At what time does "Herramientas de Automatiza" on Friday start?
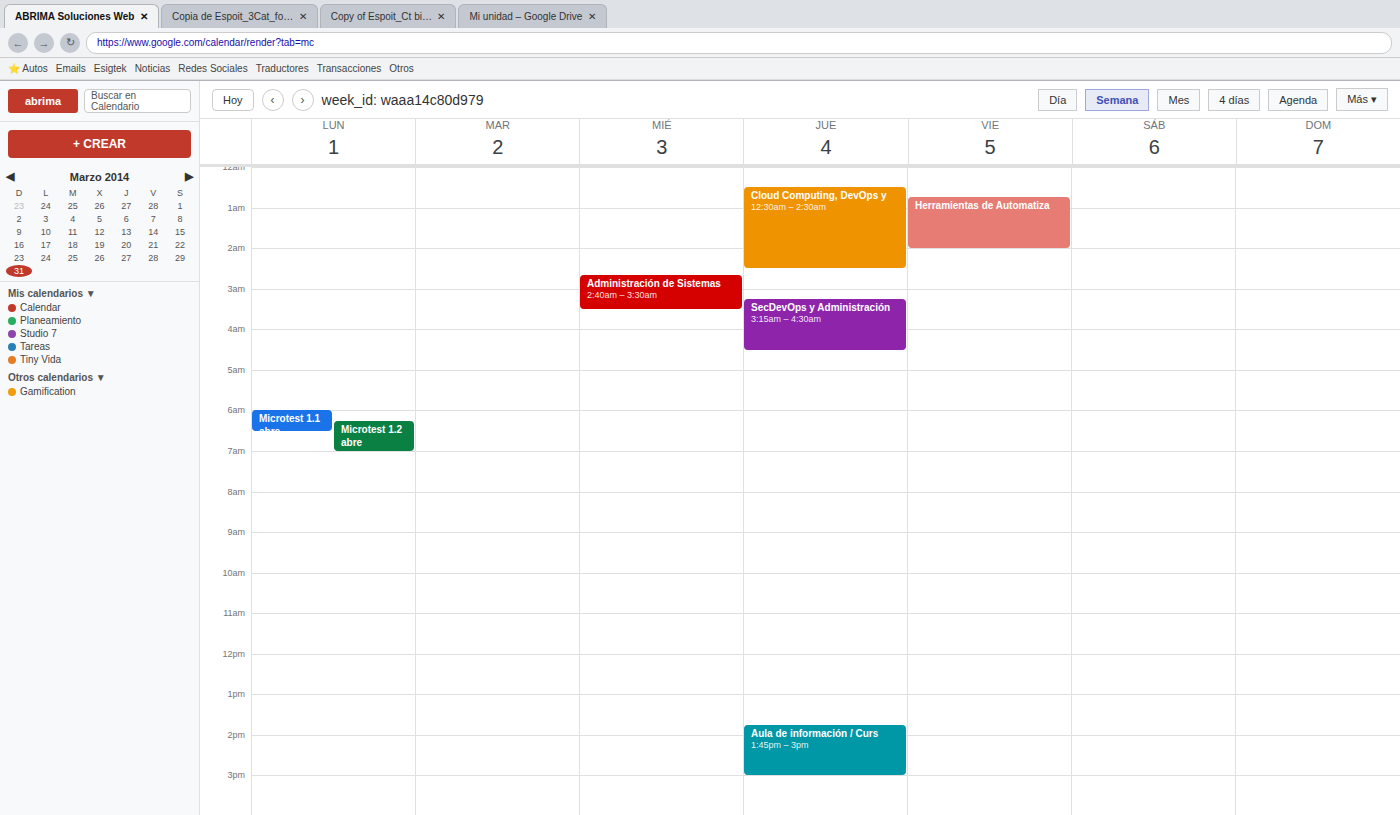
12:45 AM